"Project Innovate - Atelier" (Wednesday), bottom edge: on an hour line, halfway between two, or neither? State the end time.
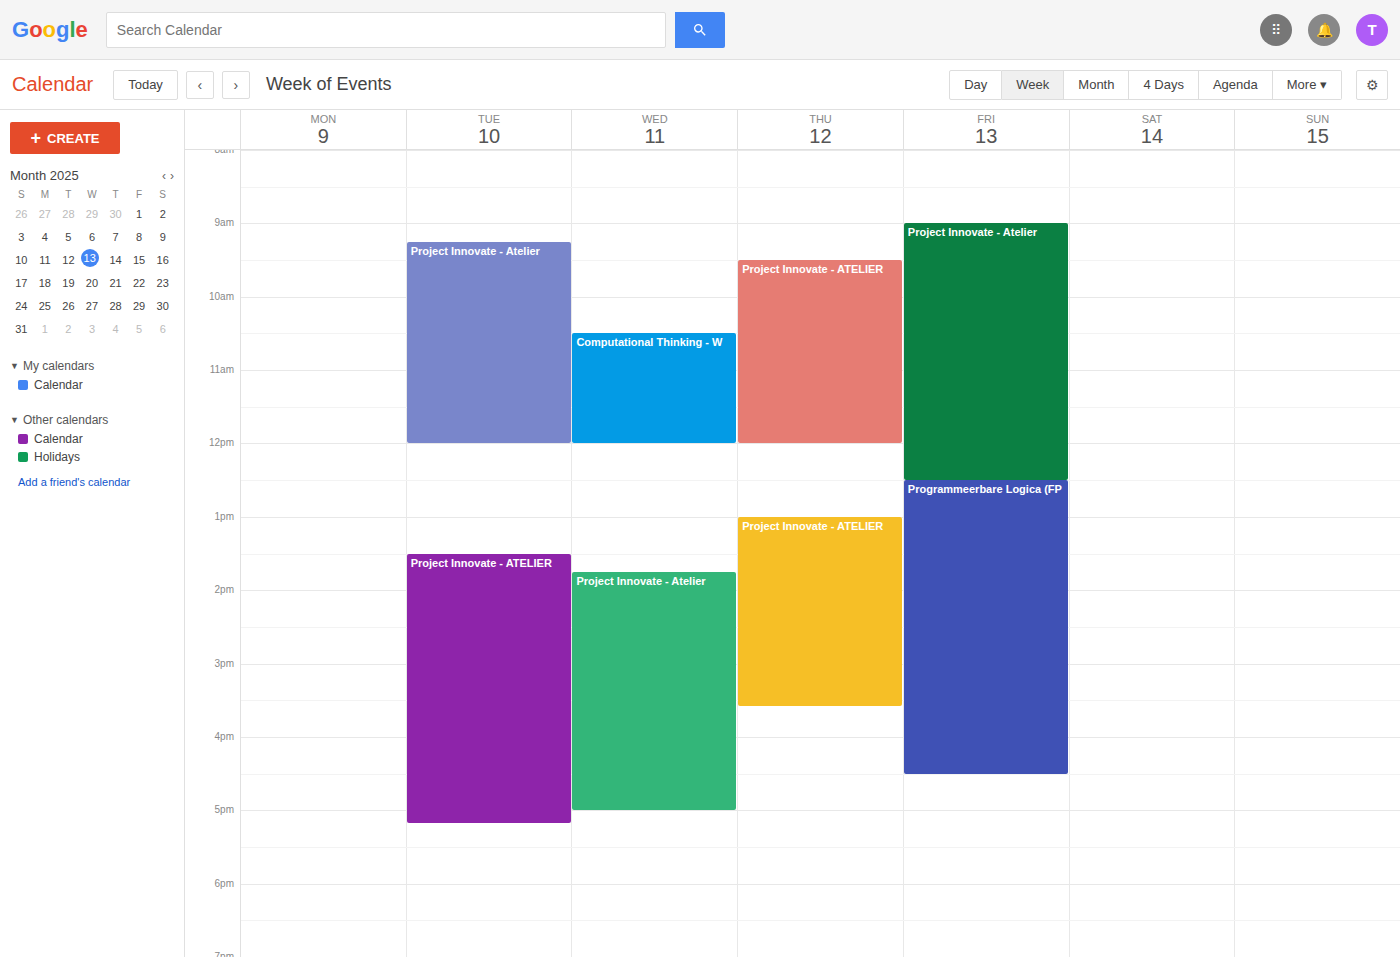
5:00 PM -- exactly on the 5 PM line.